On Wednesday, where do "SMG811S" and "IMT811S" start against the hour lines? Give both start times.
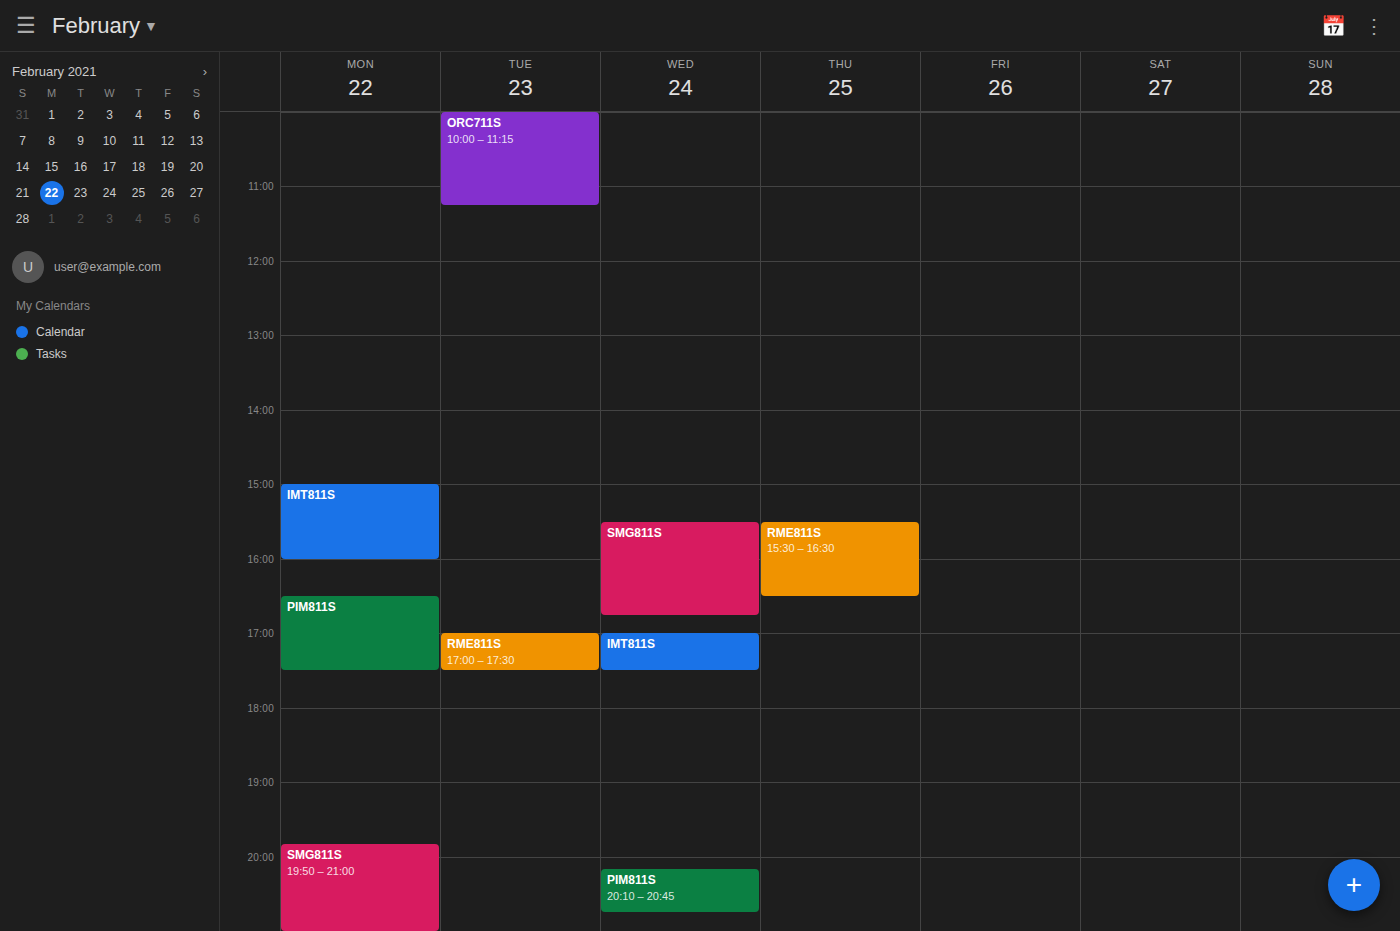
"SMG811S": 3:30 PM, halfway between the 3 PM and 4 PM lines. "IMT811S": 5:00 PM, exactly on the 5 PM line.